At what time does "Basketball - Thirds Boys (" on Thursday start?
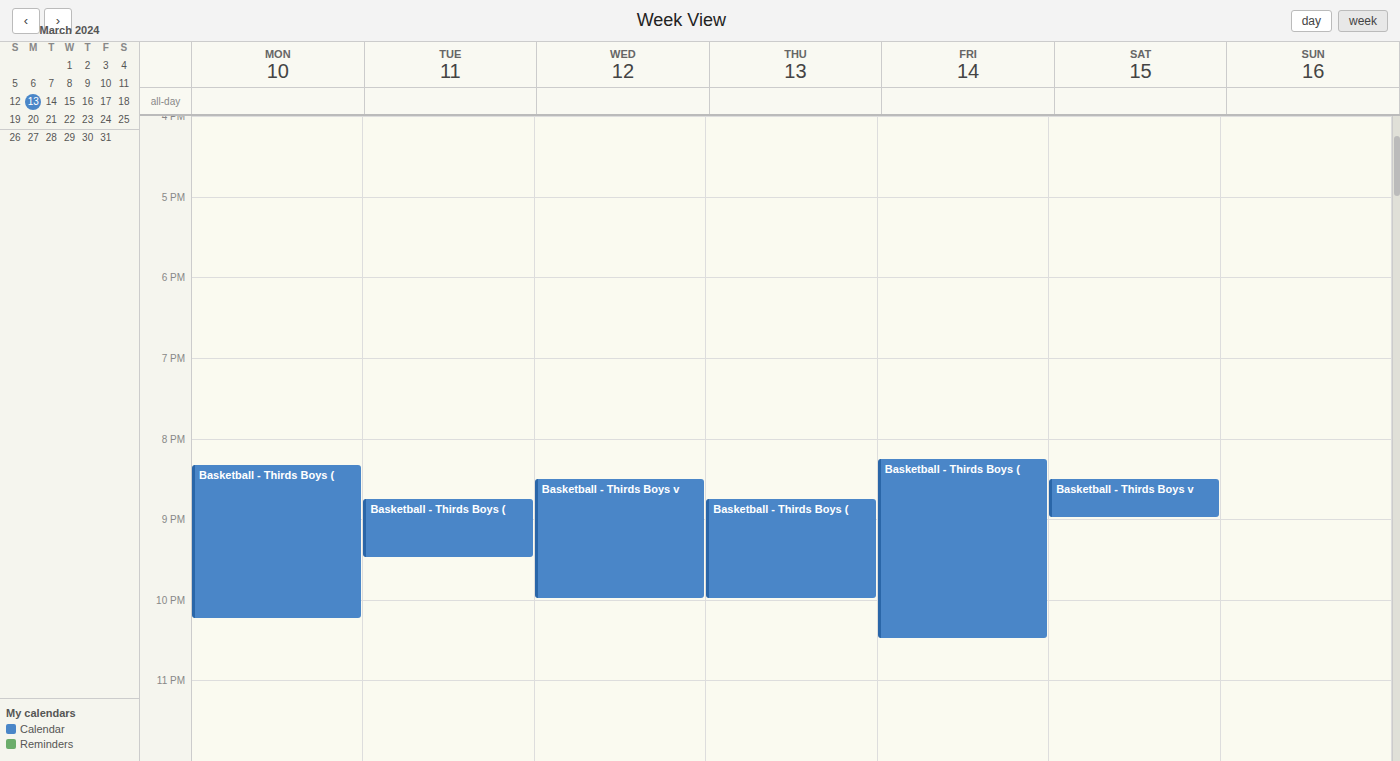
8:45 PM